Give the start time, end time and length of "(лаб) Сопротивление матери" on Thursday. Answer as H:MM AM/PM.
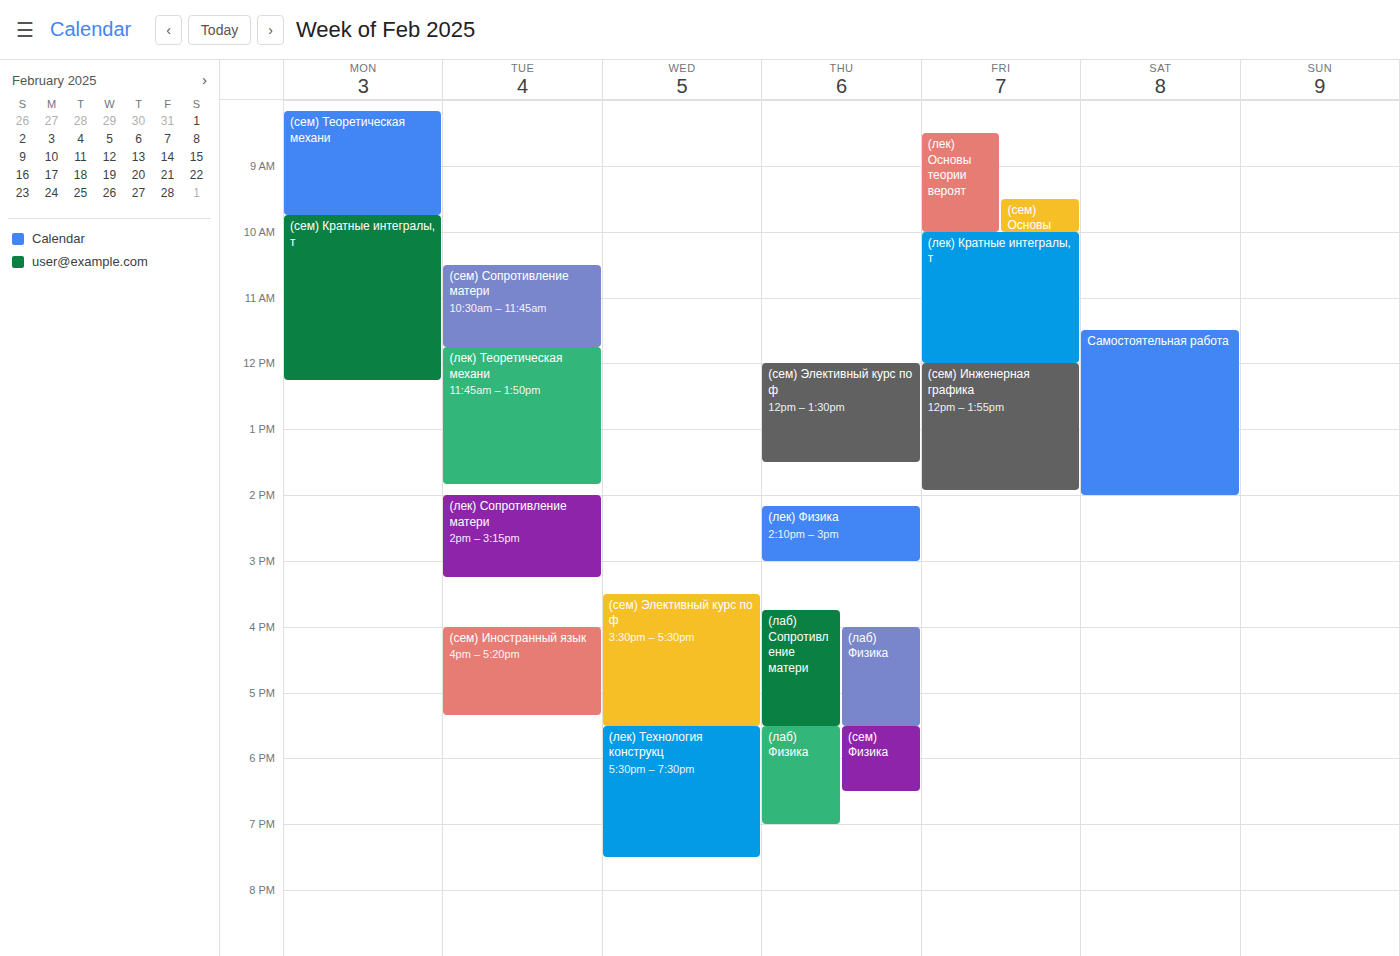
3:45 PM to 5:30 PM, 1 hour 45 minutes